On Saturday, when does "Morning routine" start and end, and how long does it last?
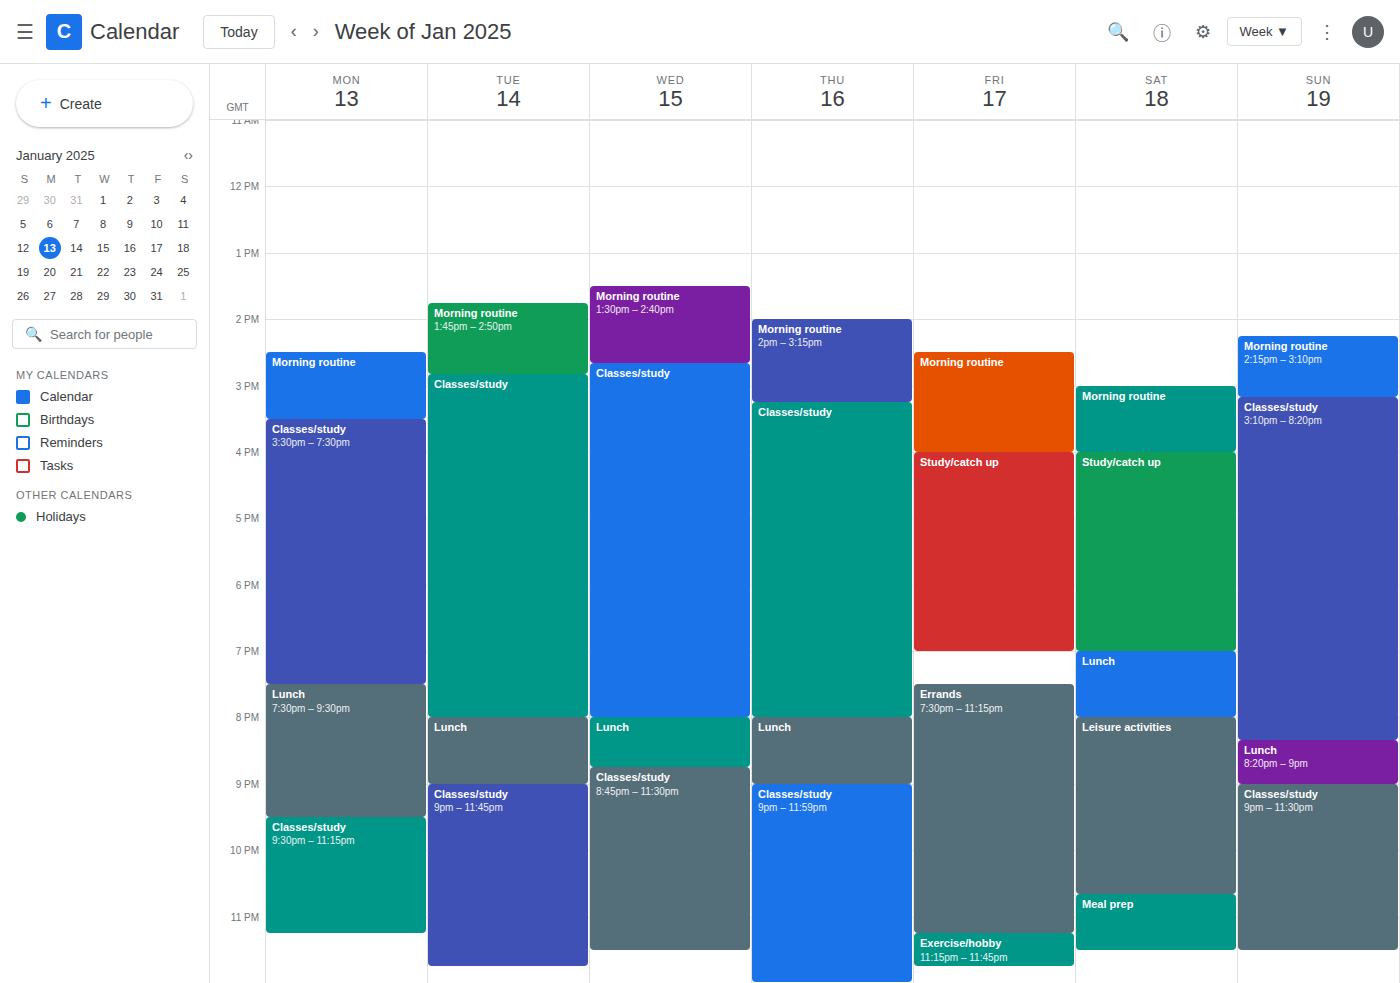
3:00 PM to 4:00 PM, 1 hour